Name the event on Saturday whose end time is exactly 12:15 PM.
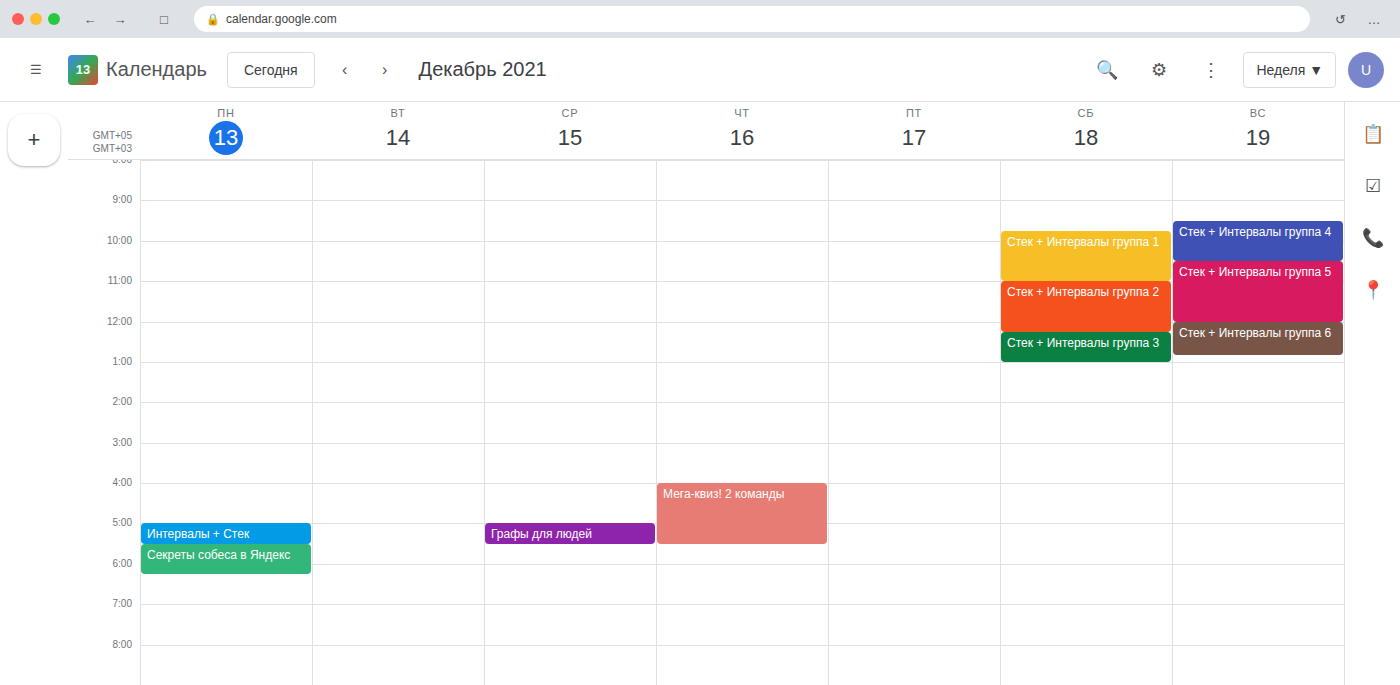
"Стек + Интервалы группа 2"